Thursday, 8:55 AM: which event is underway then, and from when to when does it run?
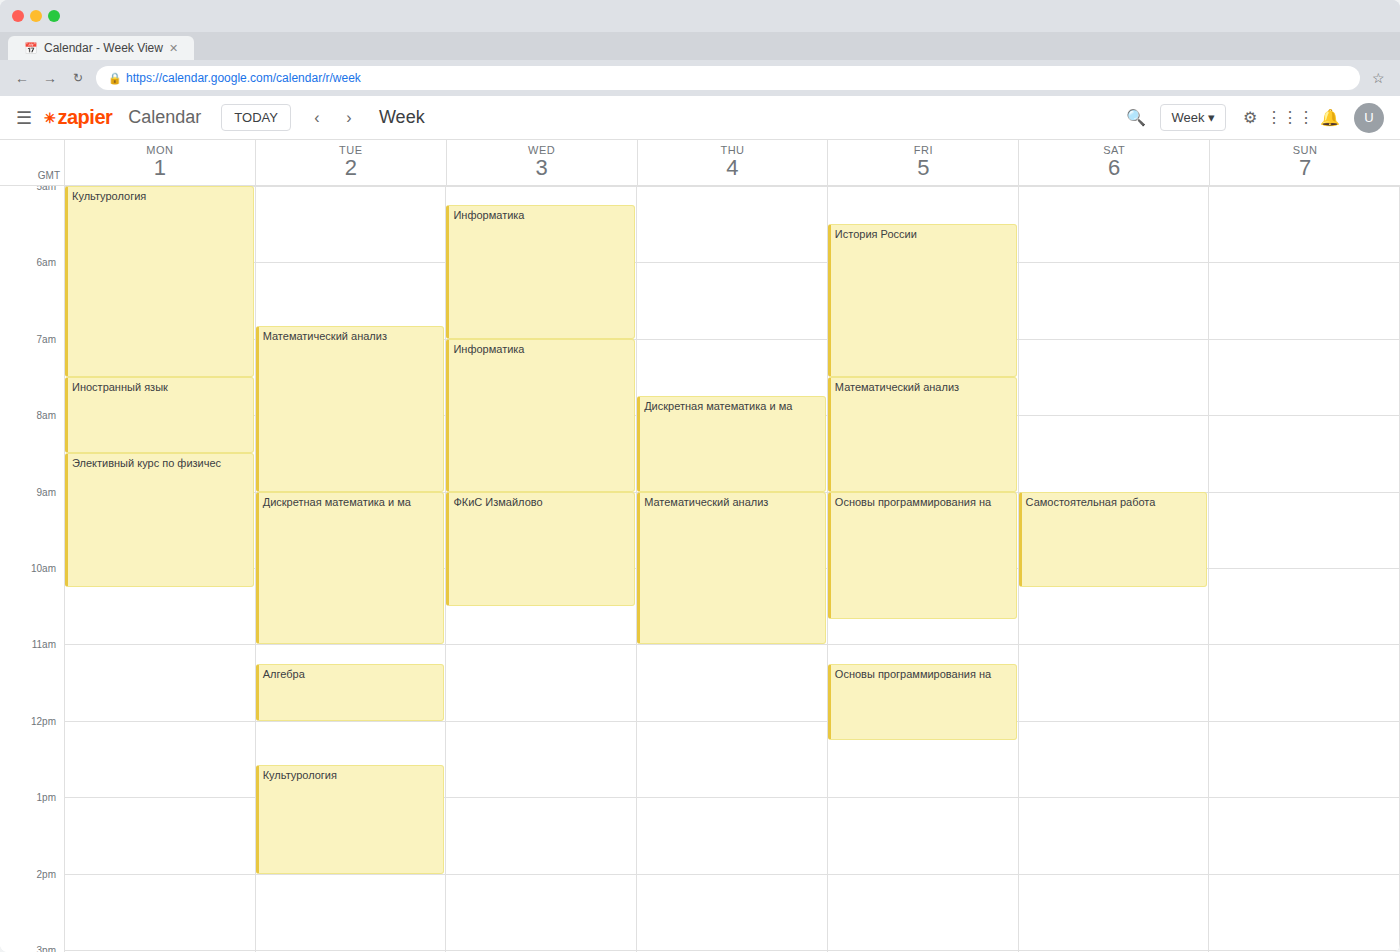
"Дискретная математика и ма", 7:45 AM to 9:00 AM